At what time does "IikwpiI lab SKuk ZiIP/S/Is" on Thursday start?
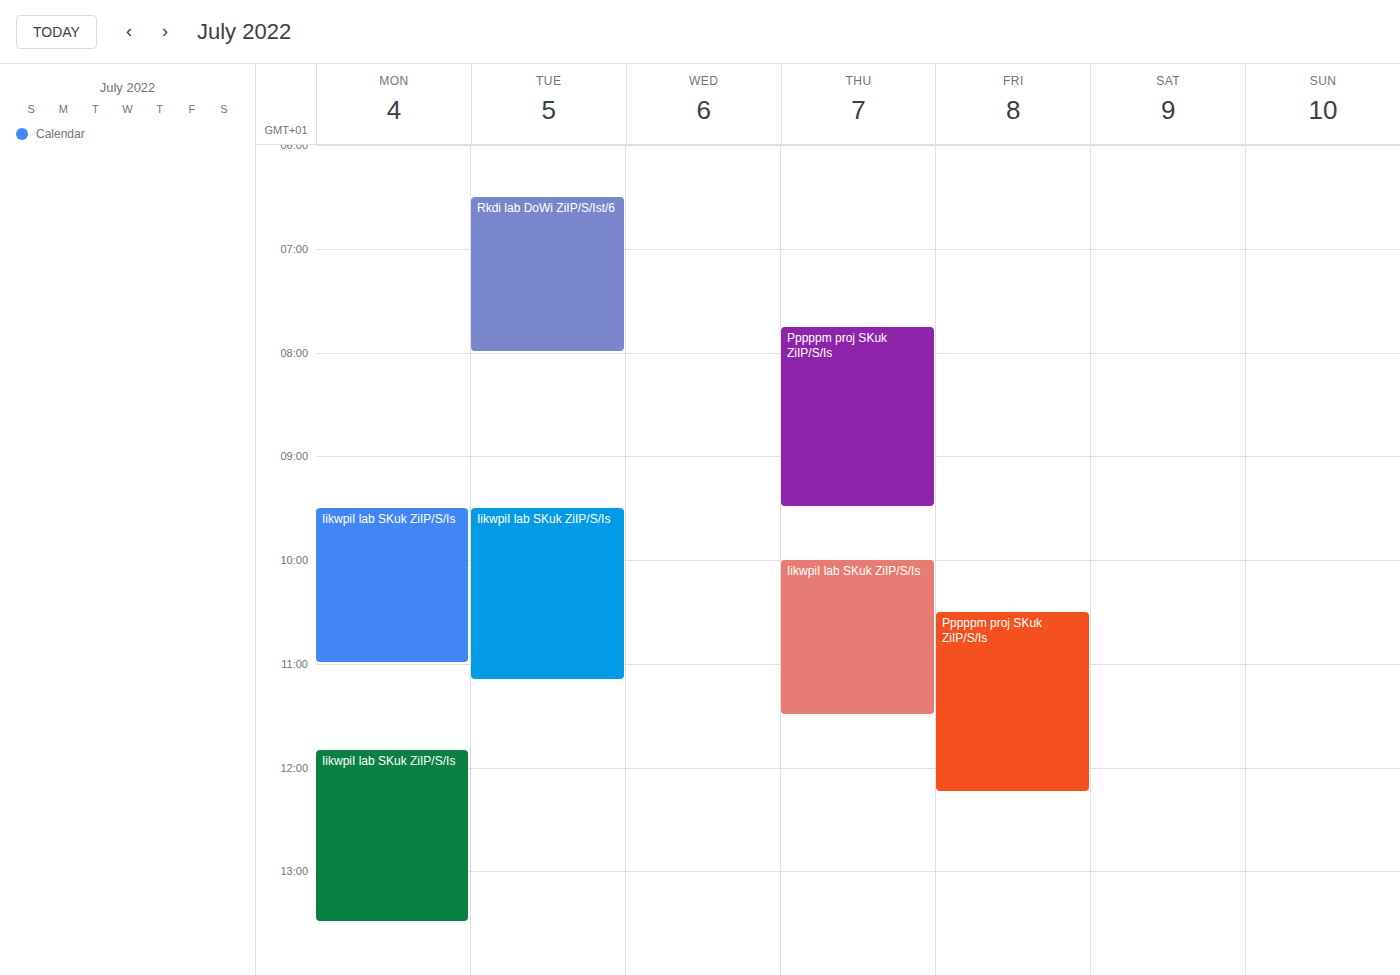
10:00 AM